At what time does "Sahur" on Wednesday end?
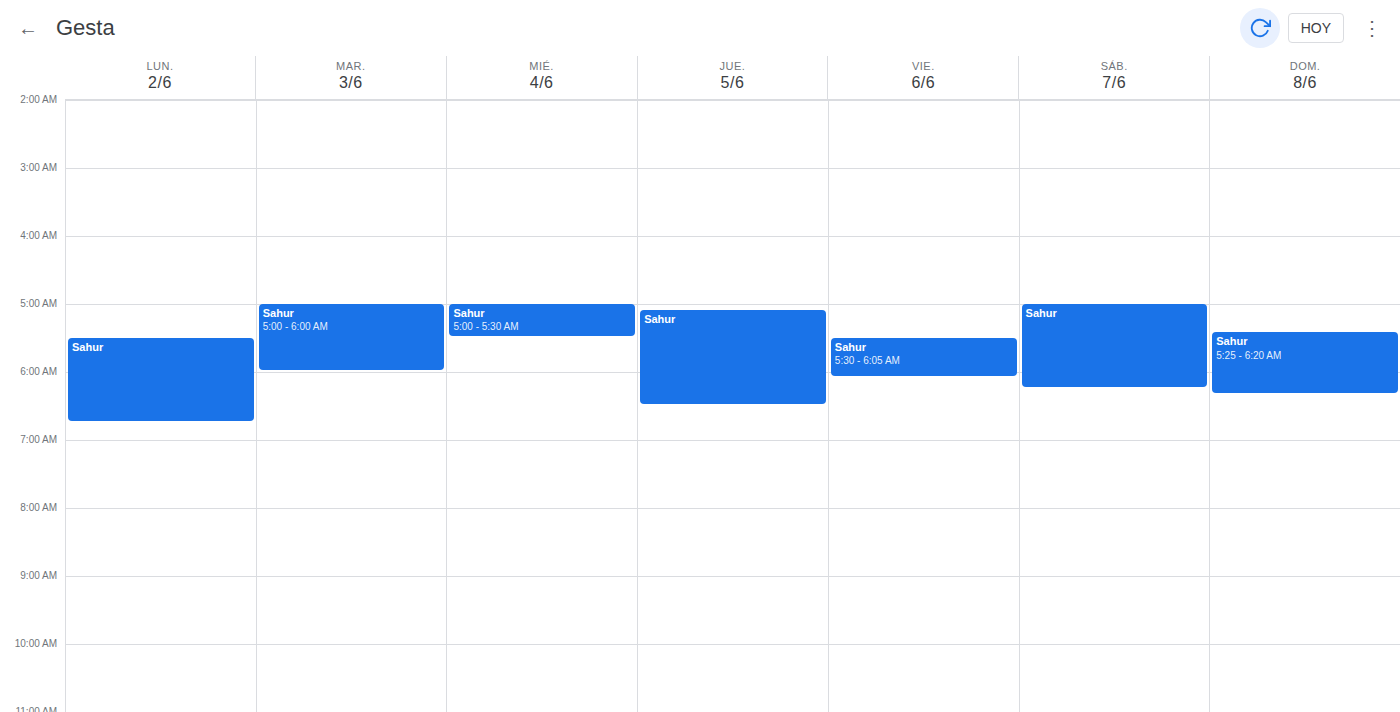
5:30 AM